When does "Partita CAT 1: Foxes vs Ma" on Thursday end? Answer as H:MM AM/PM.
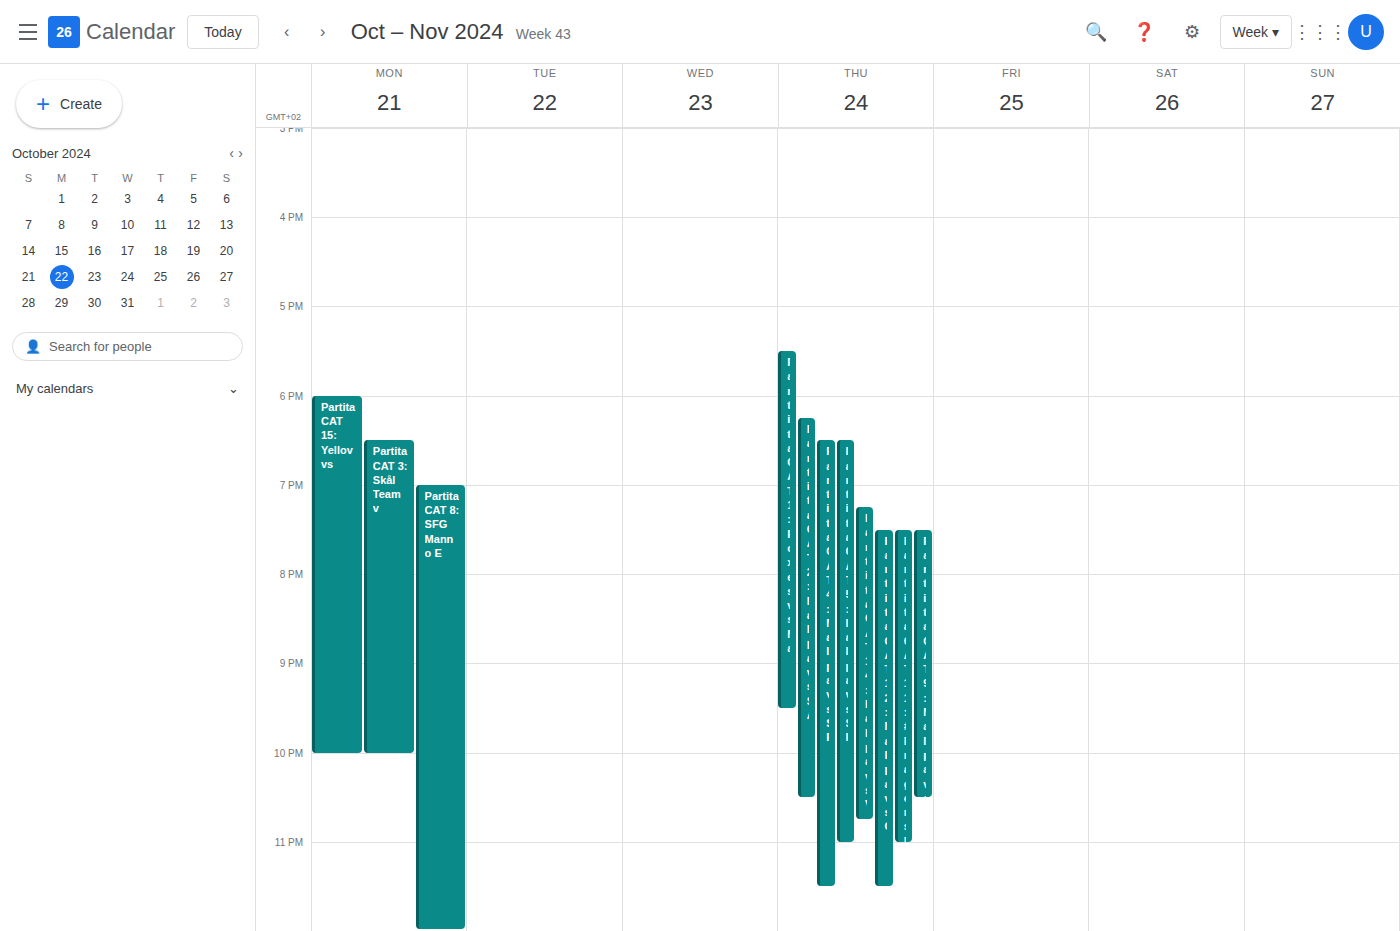
9:30 PM